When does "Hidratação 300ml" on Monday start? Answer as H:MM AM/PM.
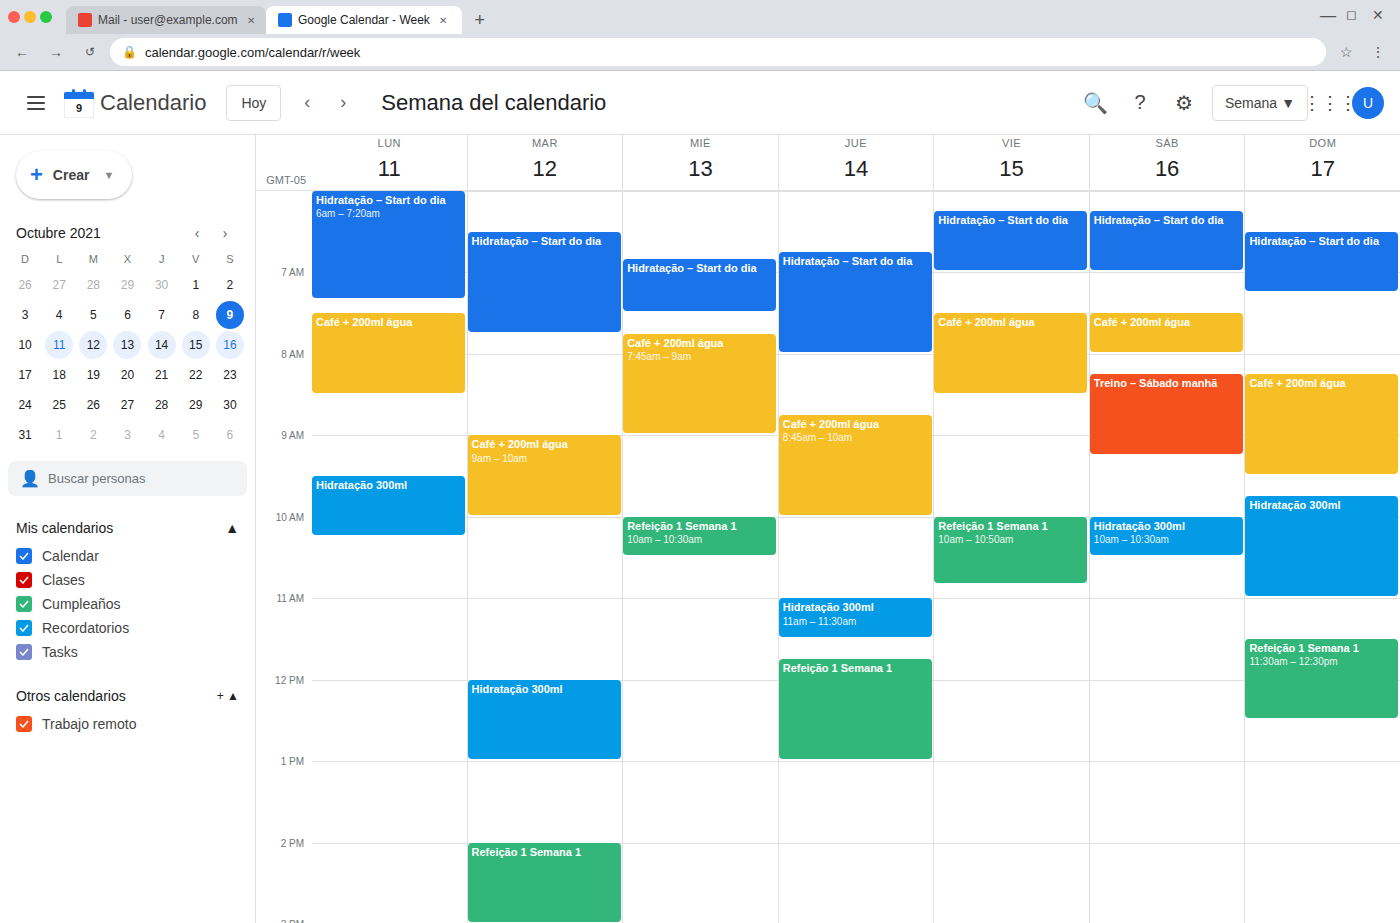
9:30 AM